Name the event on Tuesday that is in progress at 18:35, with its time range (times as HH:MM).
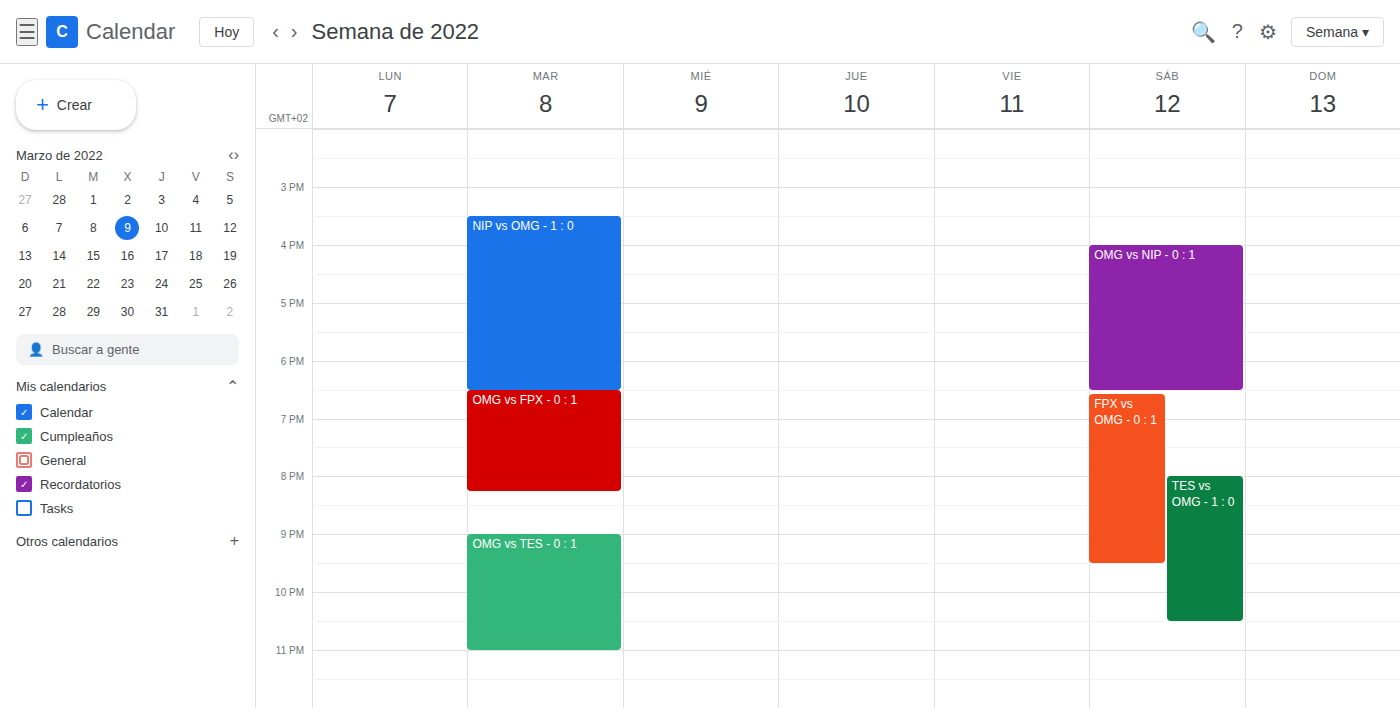
"OMG vs FPX - 0 : 1", 18:30 to 20:15